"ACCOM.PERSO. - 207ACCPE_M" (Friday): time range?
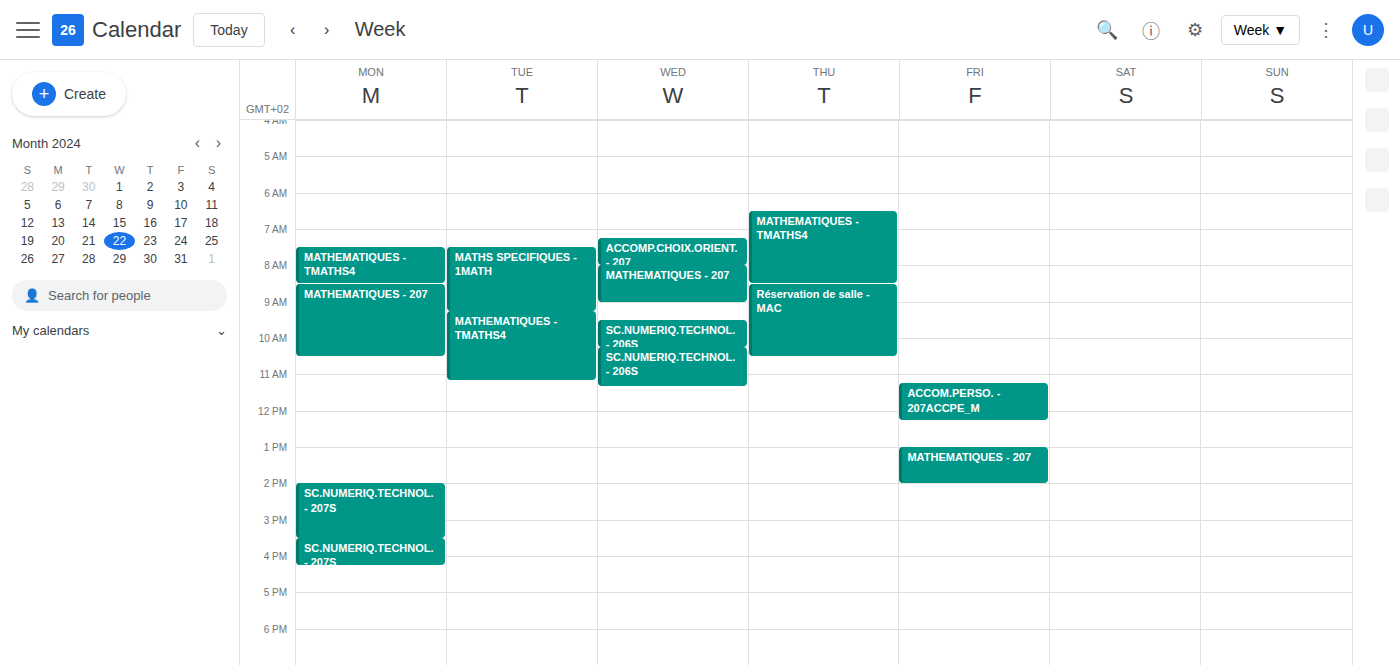
11:15 AM to 12:15 PM